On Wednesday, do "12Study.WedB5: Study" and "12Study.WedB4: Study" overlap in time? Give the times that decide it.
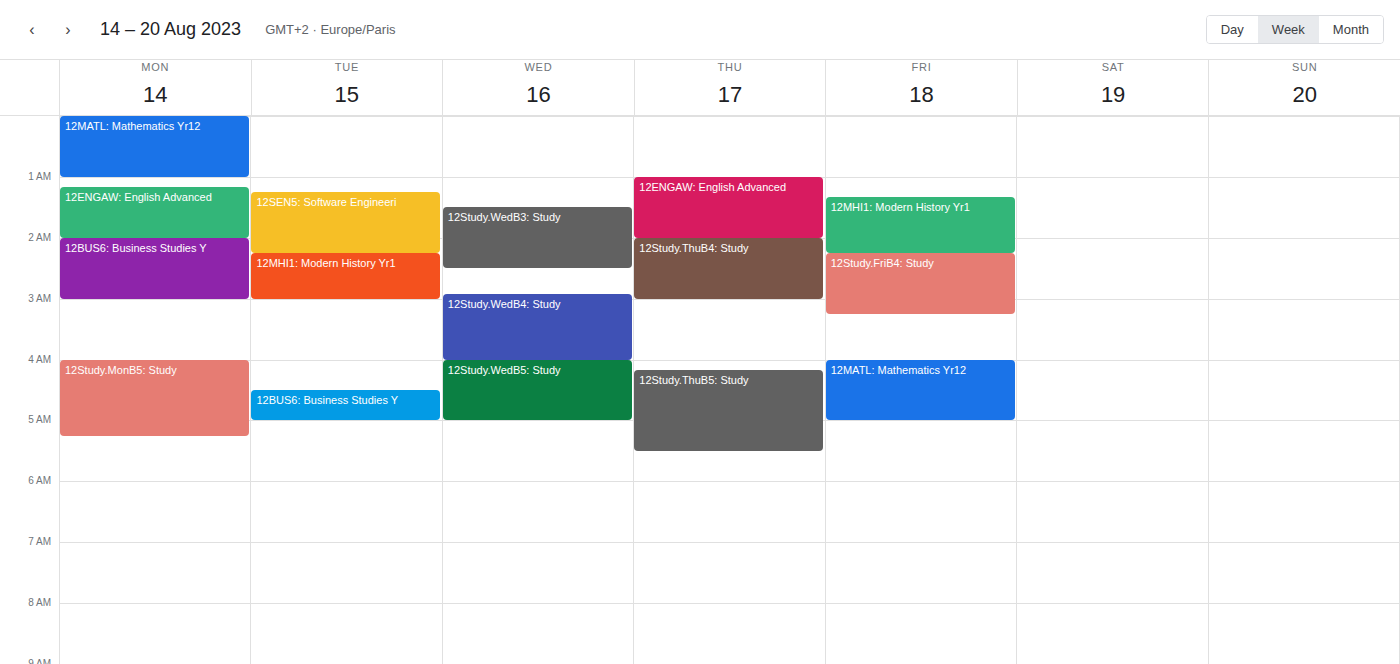
"12Study.WedB4: Study" ends at 4:00 AM, exactly when "12Study.WedB5: Study" starts -- they touch but do not overlap.